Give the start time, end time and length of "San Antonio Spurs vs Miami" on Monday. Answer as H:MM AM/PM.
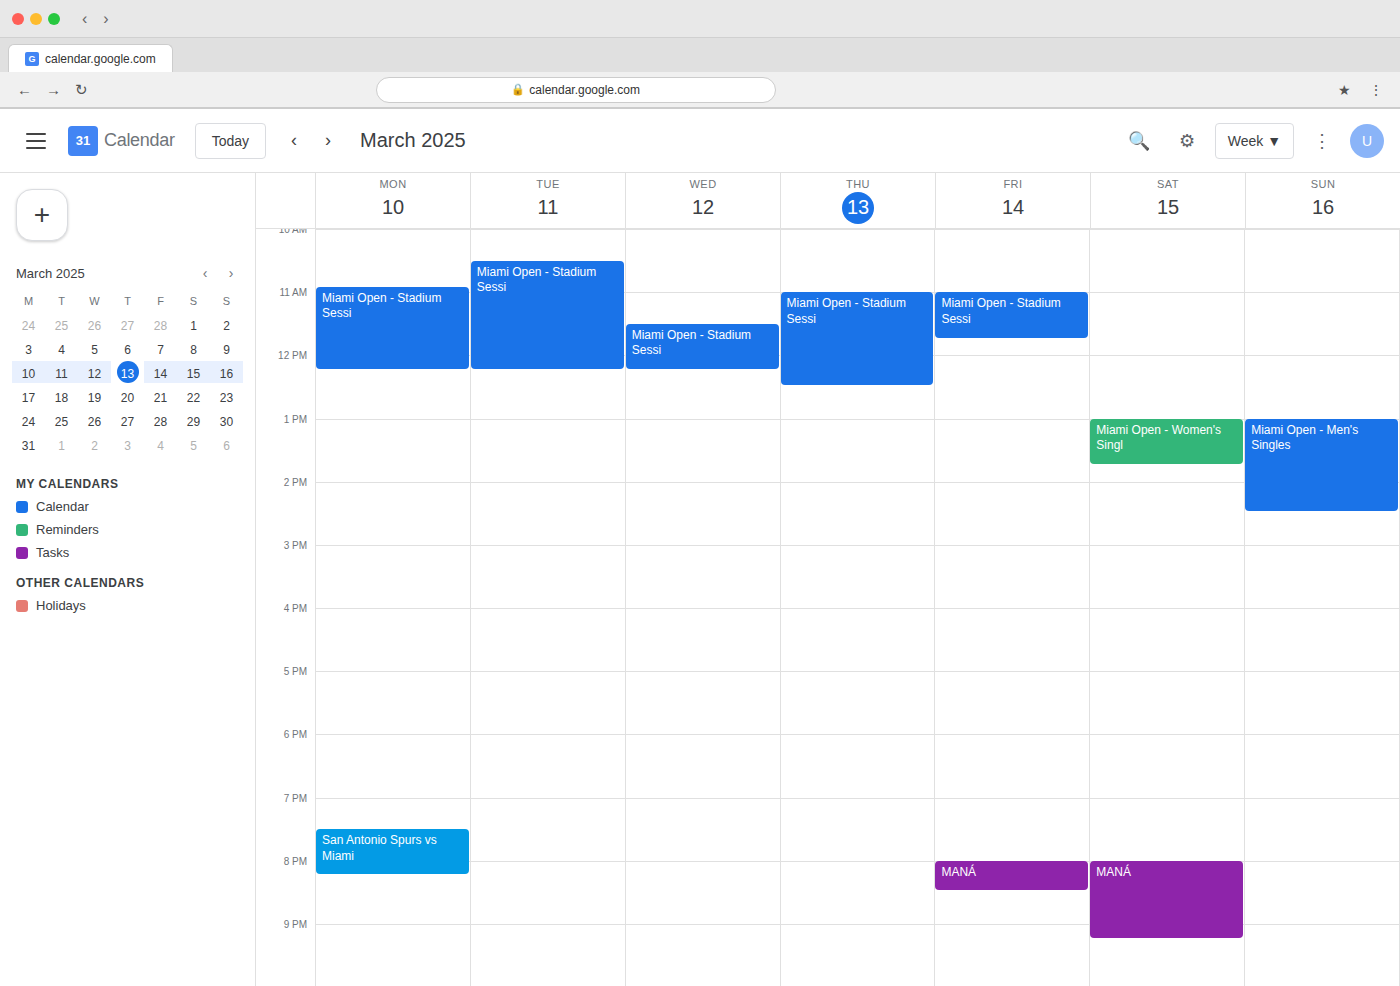
7:30 PM to 8:15 PM, 45 minutes